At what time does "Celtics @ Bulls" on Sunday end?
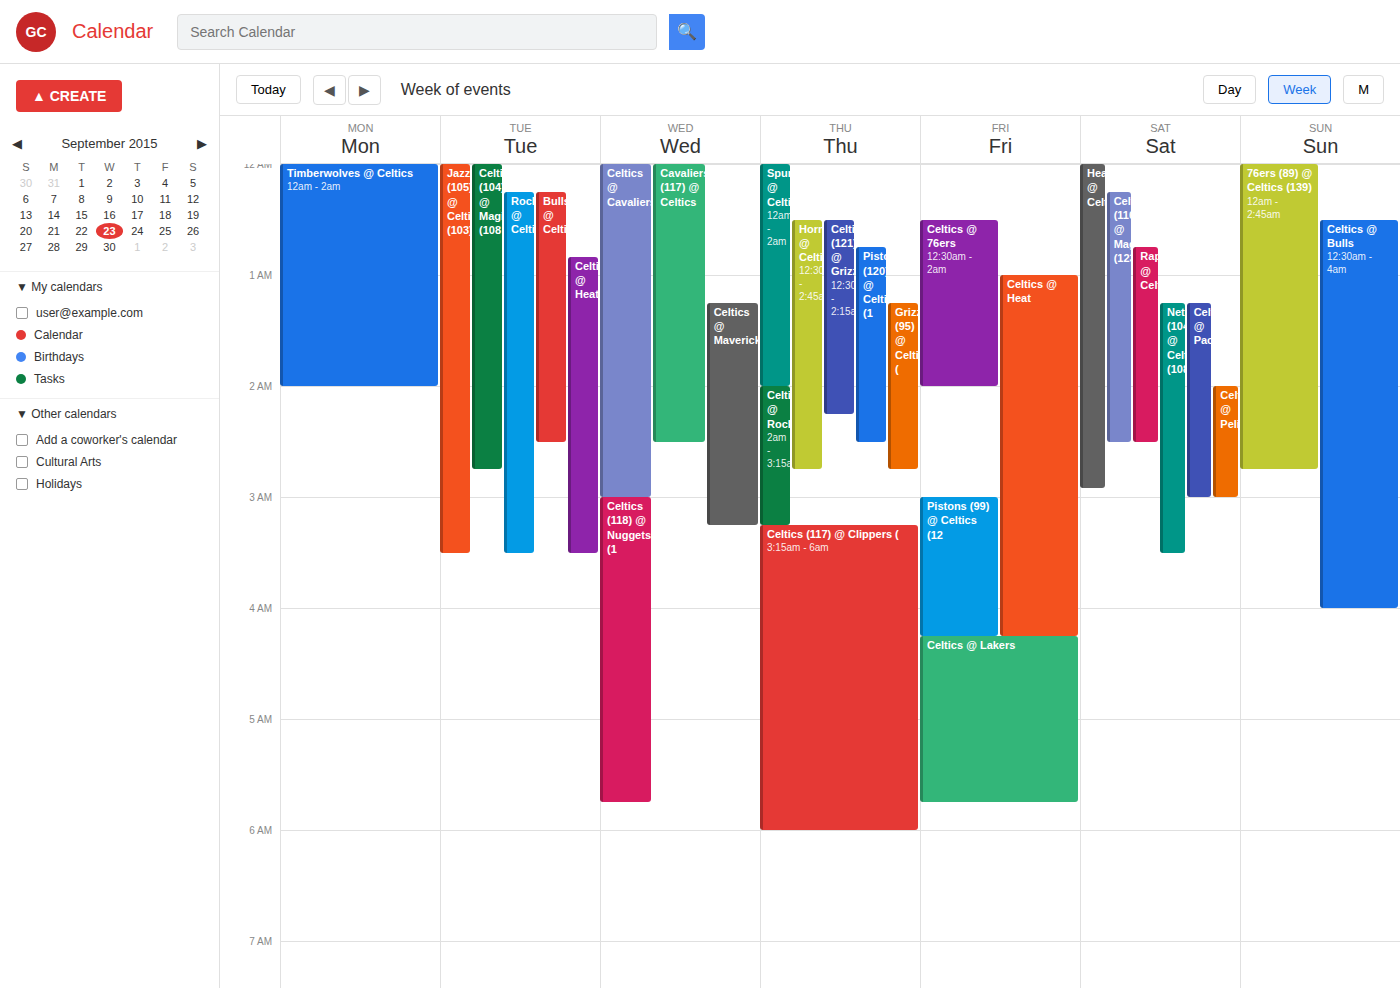
4:00 AM